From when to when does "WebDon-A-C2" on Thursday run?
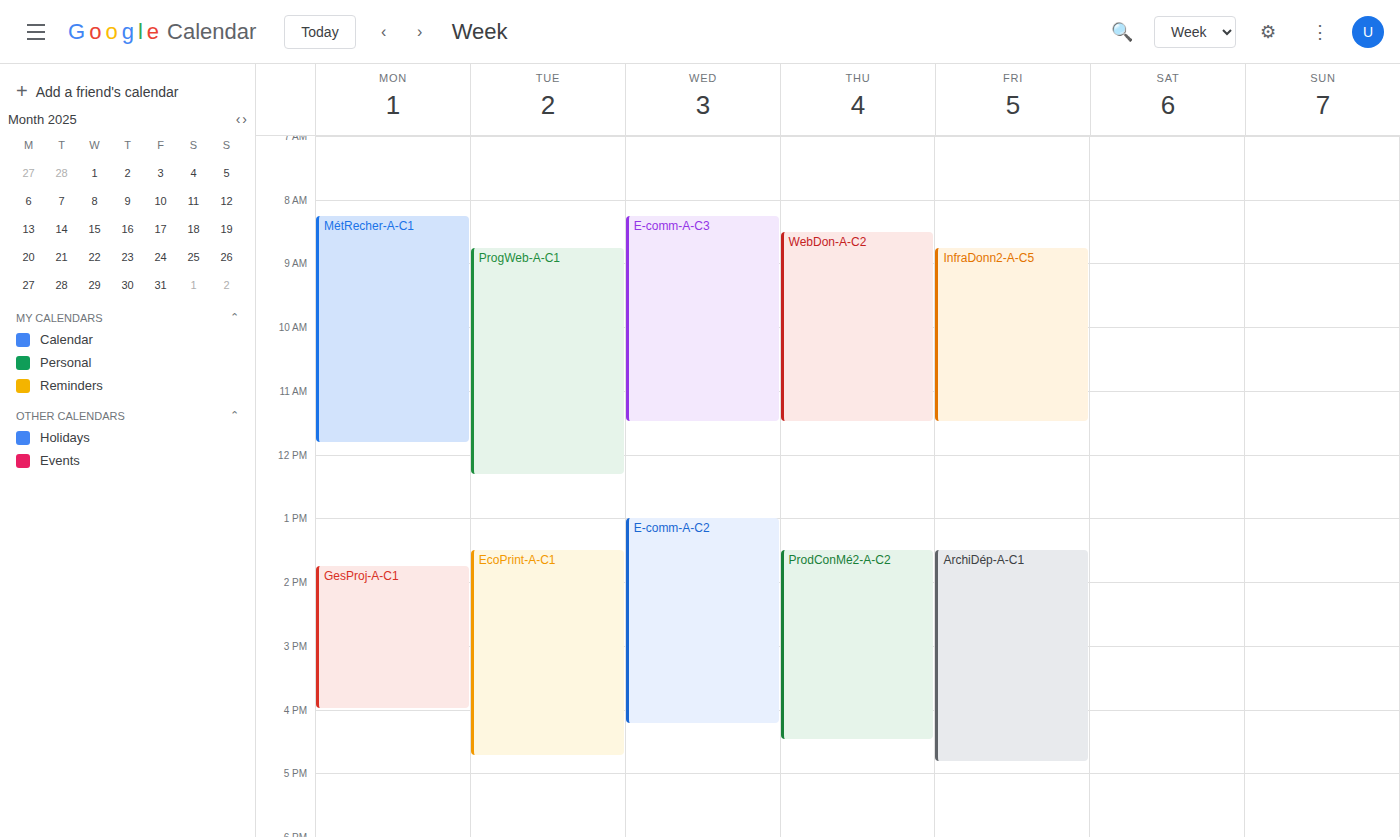
8:30 AM to 11:30 AM